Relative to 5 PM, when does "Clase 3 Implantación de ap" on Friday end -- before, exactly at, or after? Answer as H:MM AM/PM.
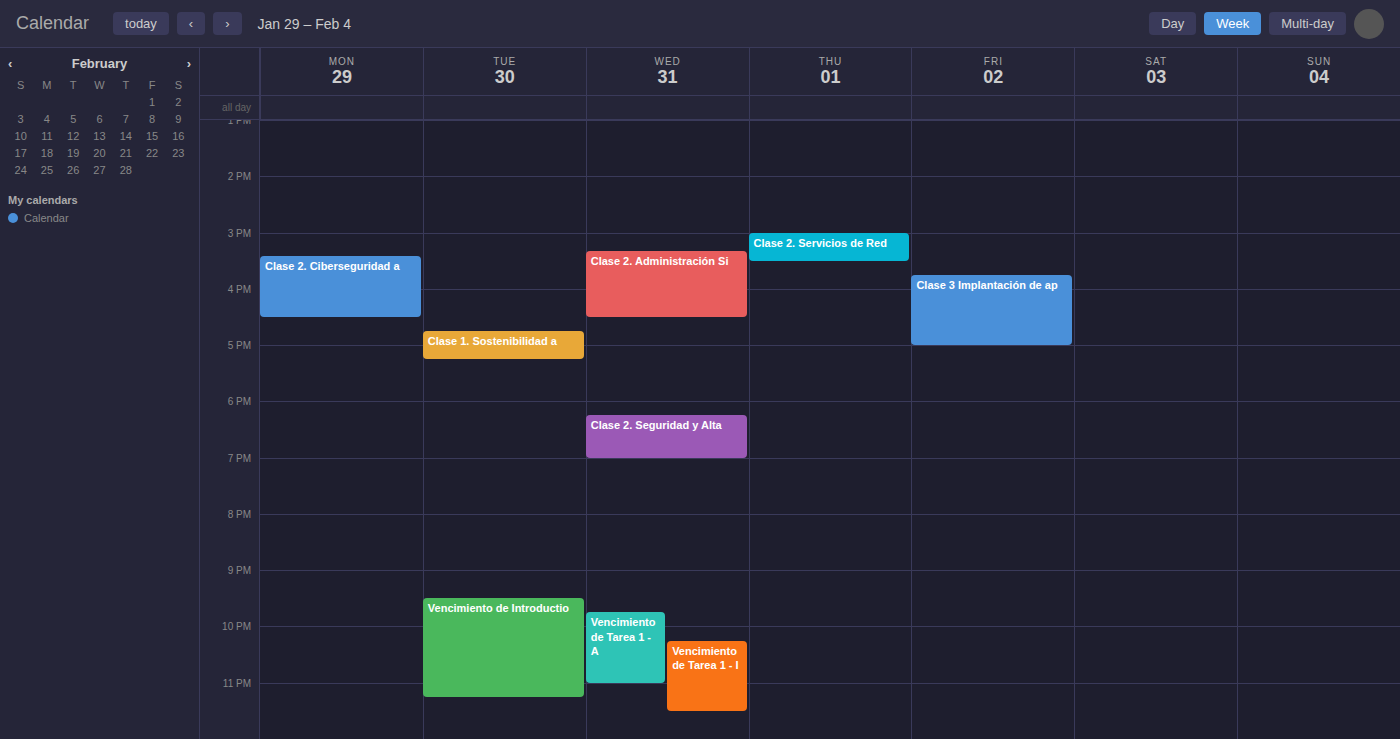
5:00 PM -- exactly at 5 PM, on the 5 PM line.